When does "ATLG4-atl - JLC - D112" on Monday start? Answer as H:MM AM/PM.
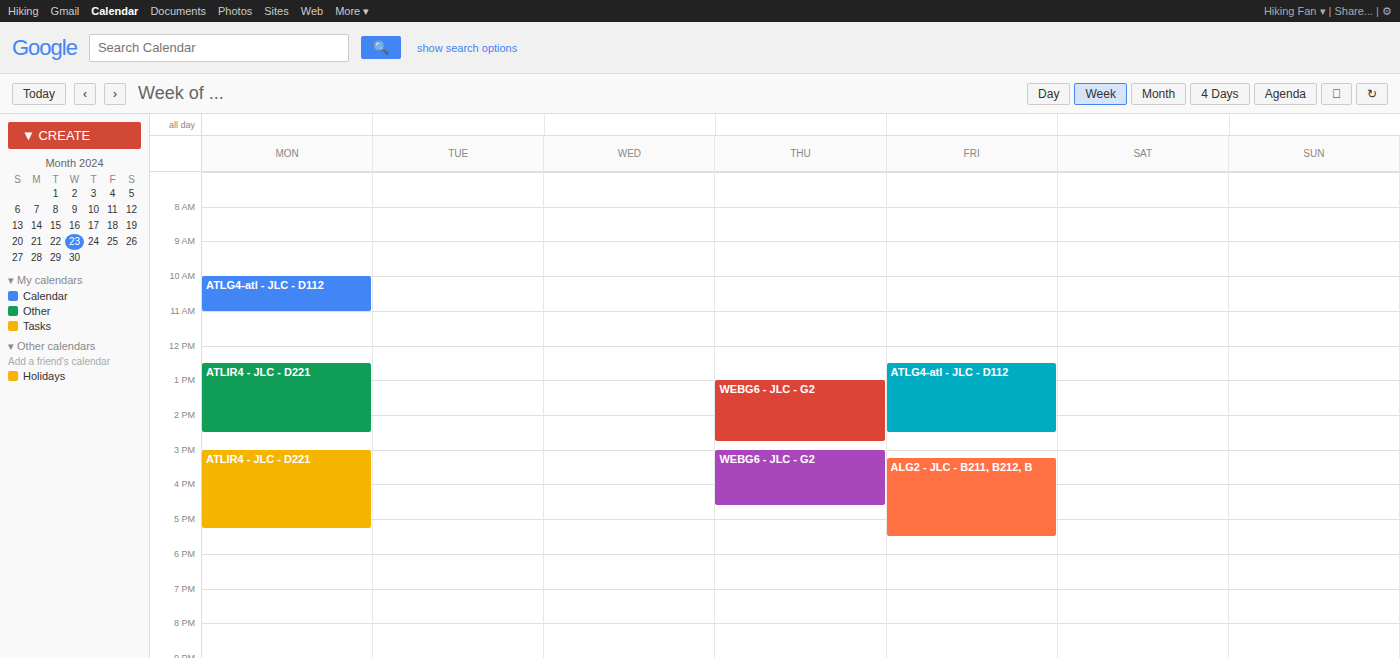
10:00 AM